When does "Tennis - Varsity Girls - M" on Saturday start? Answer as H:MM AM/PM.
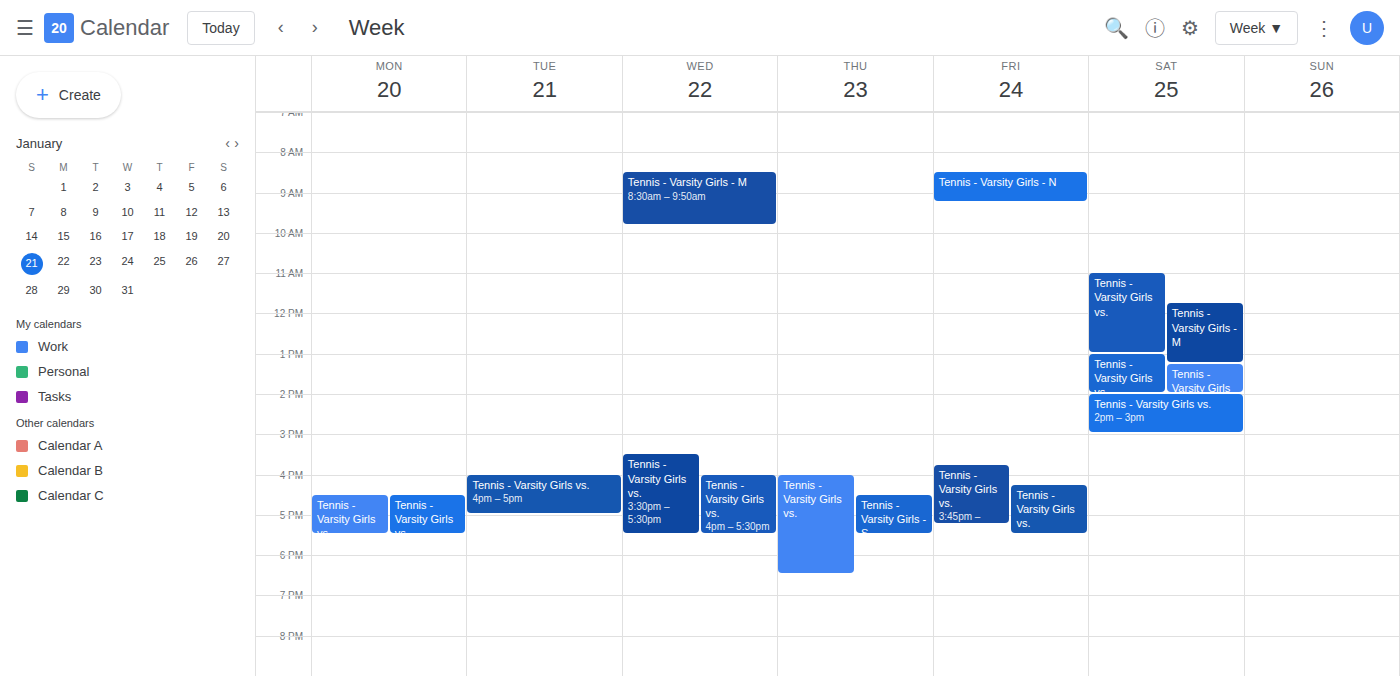
11:45 AM